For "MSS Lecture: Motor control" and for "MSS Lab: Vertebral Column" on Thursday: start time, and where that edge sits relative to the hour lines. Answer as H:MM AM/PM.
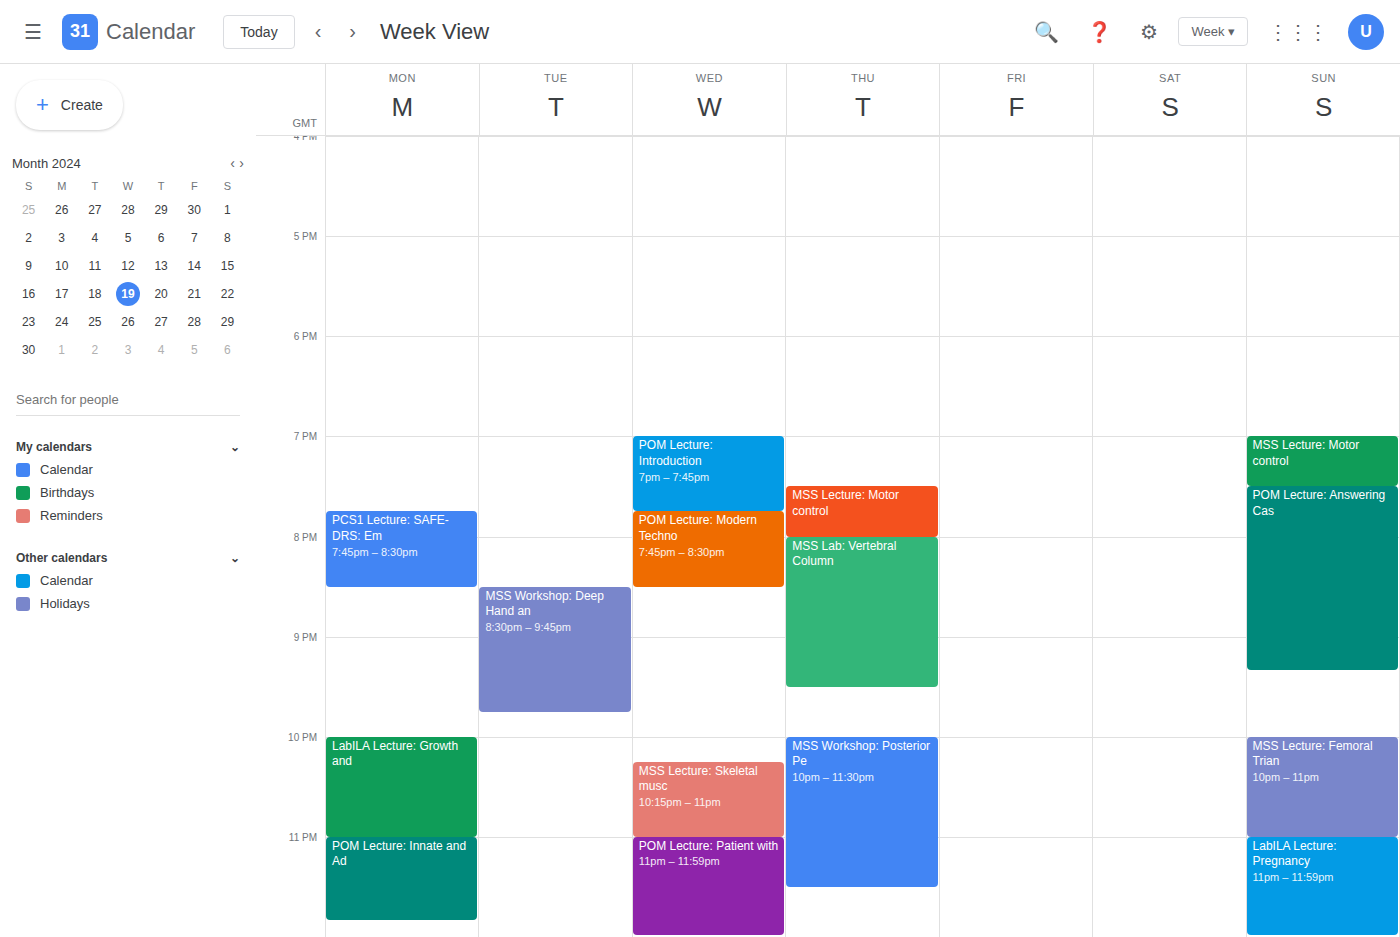
"MSS Lecture: Motor control": 7:30 PM, halfway between the 7 PM and 8 PM lines. "MSS Lab: Vertebral Column": 8:00 PM, exactly on the 8 PM line.